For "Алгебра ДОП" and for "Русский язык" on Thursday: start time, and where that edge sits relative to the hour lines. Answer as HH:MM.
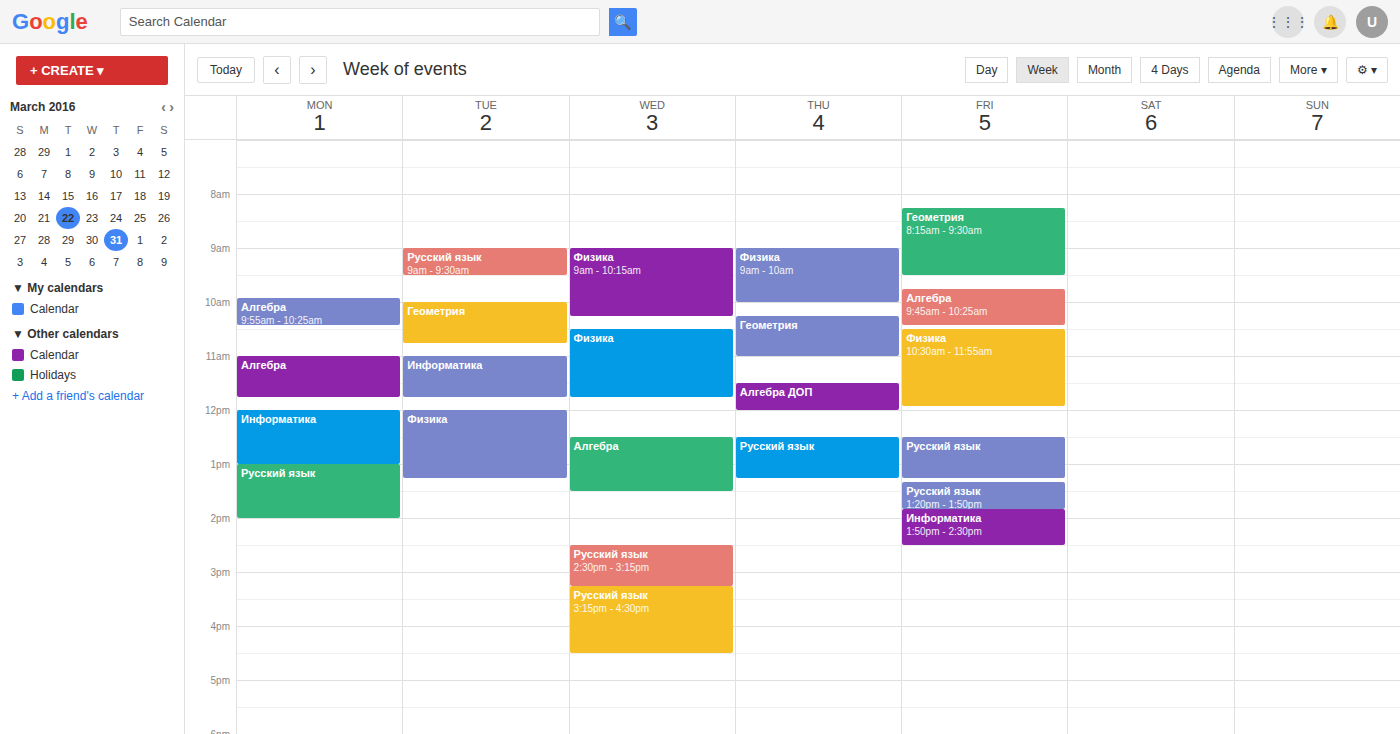
"Алгебра ДОП": 11:30, halfway between the 11:00 and 12:00 lines. "Русский язык": 12:30, halfway between the 12:00 and 13:00 lines.